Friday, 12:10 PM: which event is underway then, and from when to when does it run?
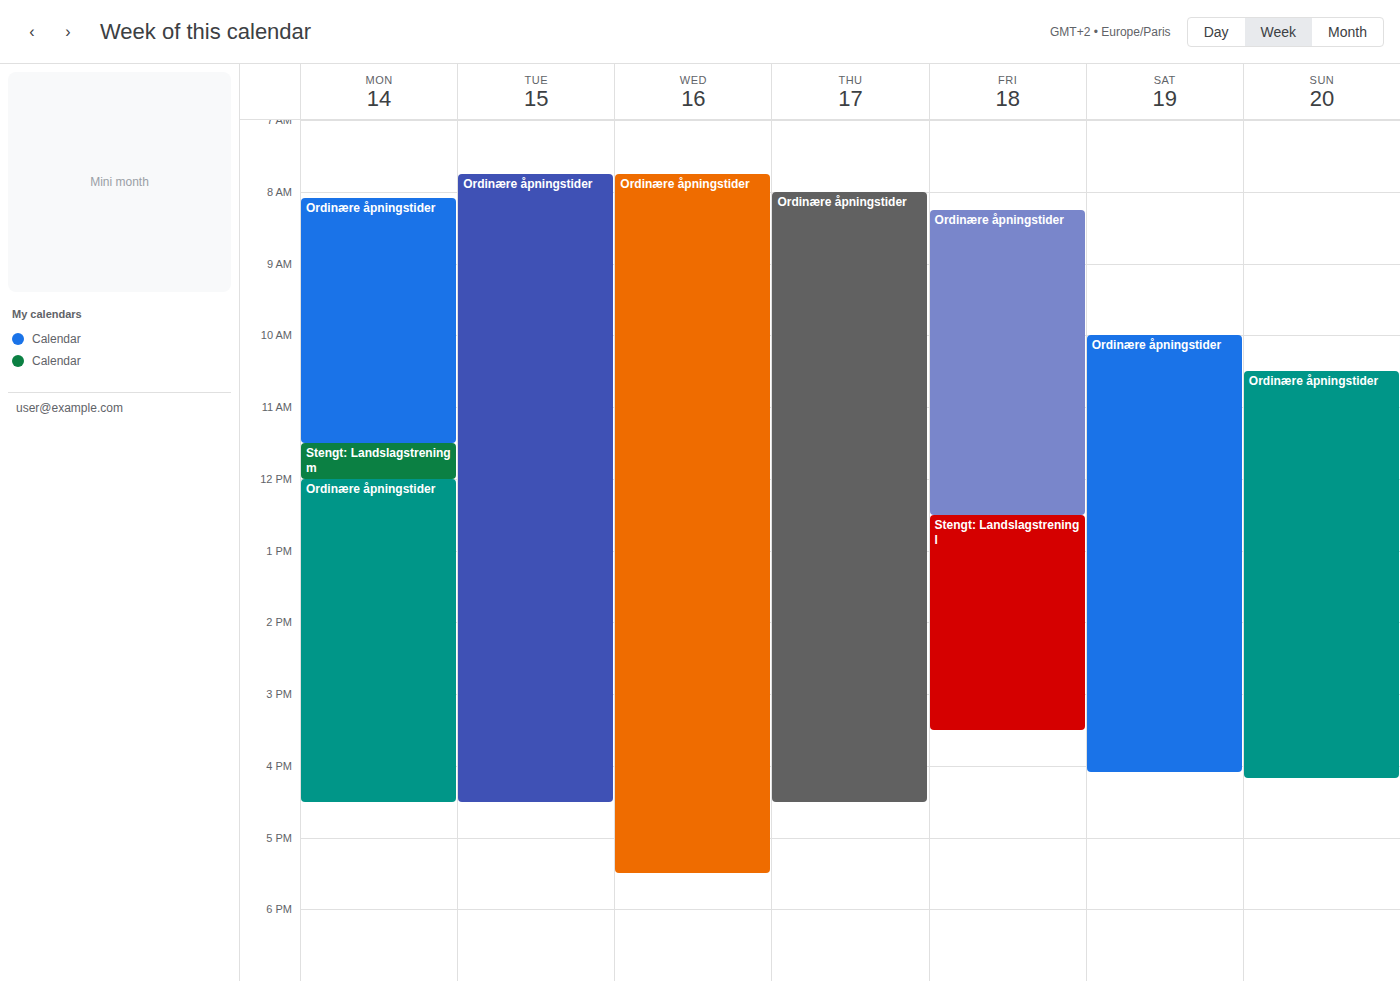
"Ordinære åpningstider", 8:15 AM to 12:30 PM